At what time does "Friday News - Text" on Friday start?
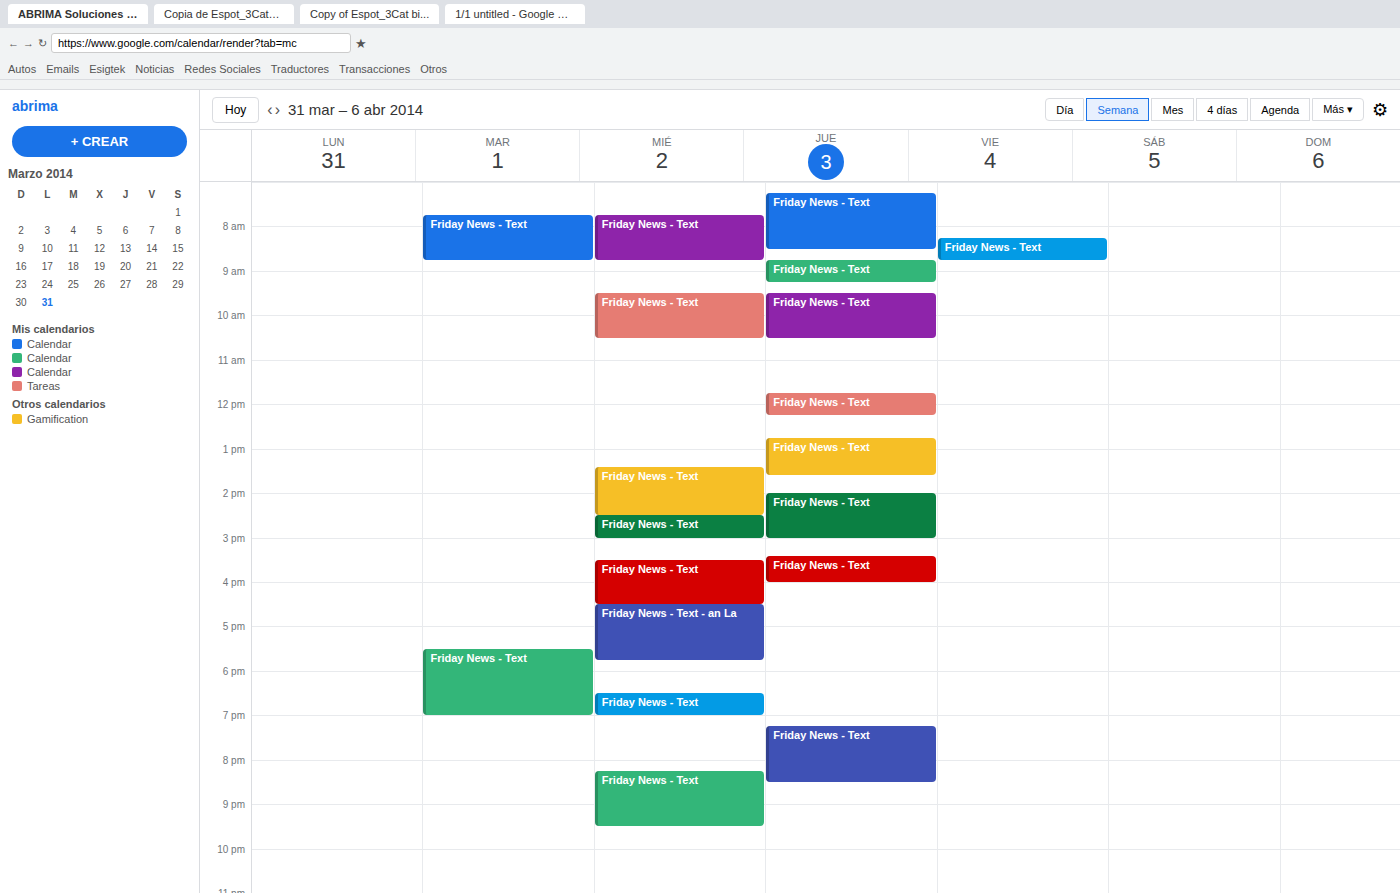
8:15 AM